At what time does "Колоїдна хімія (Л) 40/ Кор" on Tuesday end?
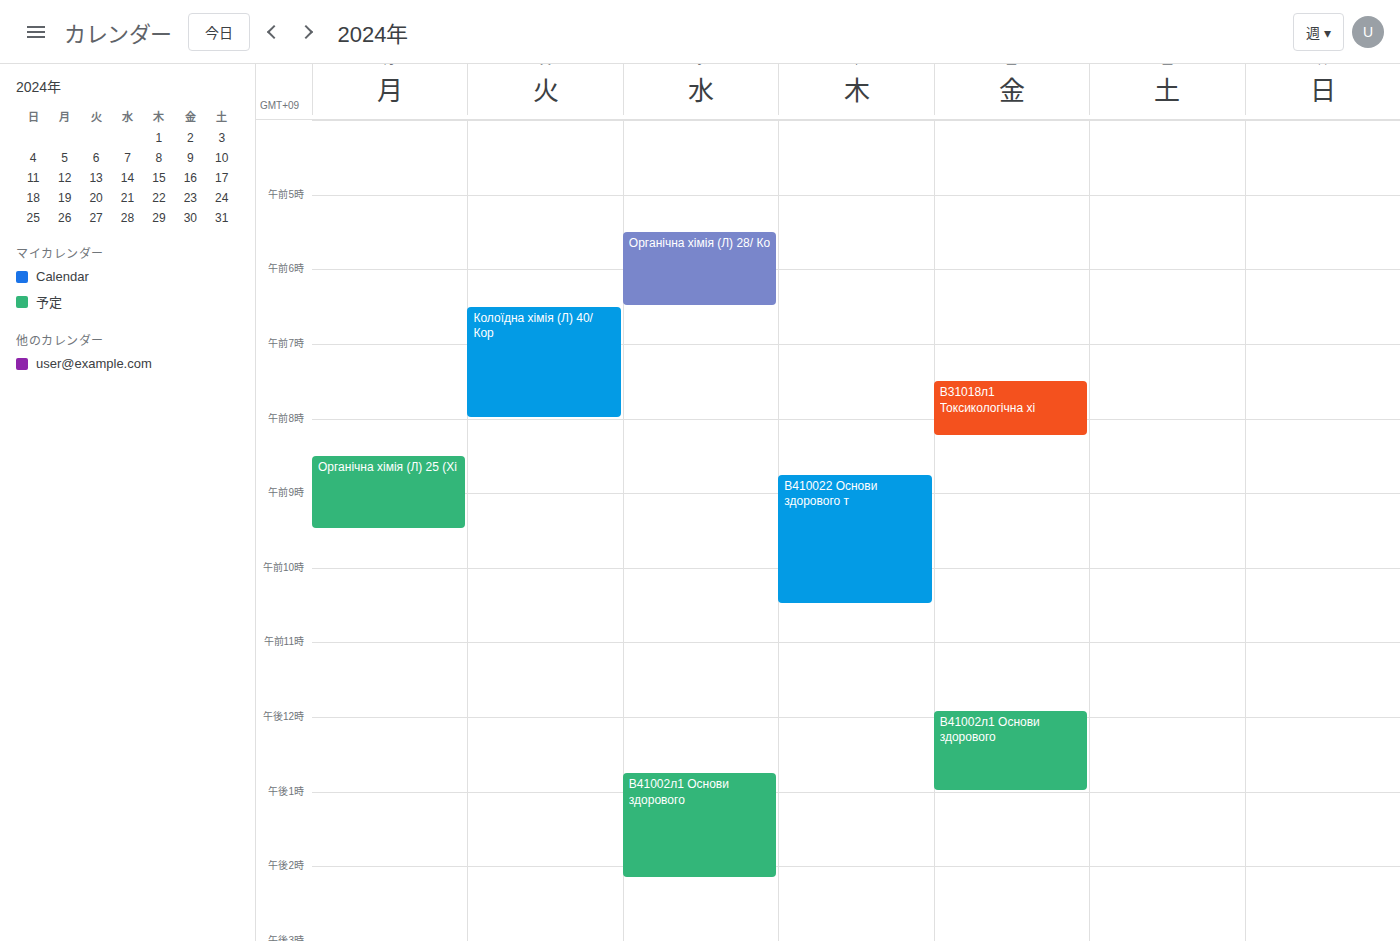
08:00